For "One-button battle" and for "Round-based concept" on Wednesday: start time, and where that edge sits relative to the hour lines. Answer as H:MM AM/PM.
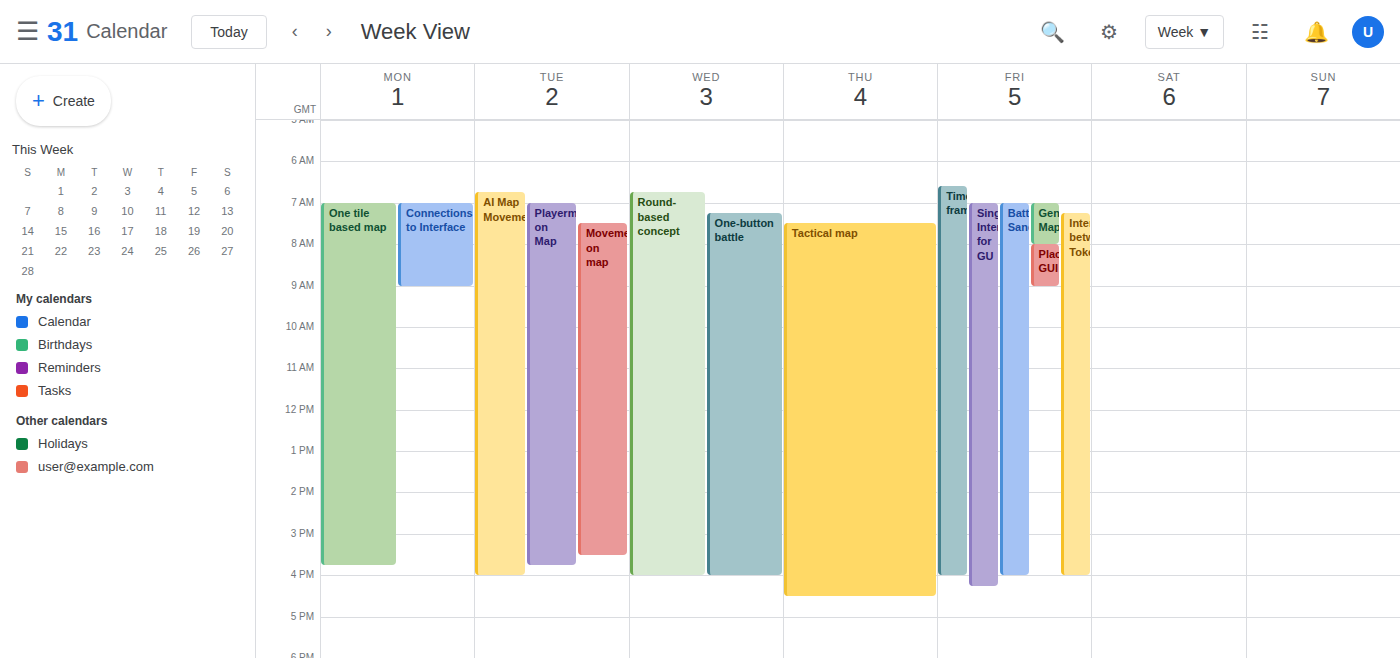
"One-button battle": 7:15 AM, neither: a quarter of the way from the 7 AM line to the 8 AM line. "Round-based concept": 6:45 AM, neither: three quarters of the way from the 6 AM line to the 7 AM line.